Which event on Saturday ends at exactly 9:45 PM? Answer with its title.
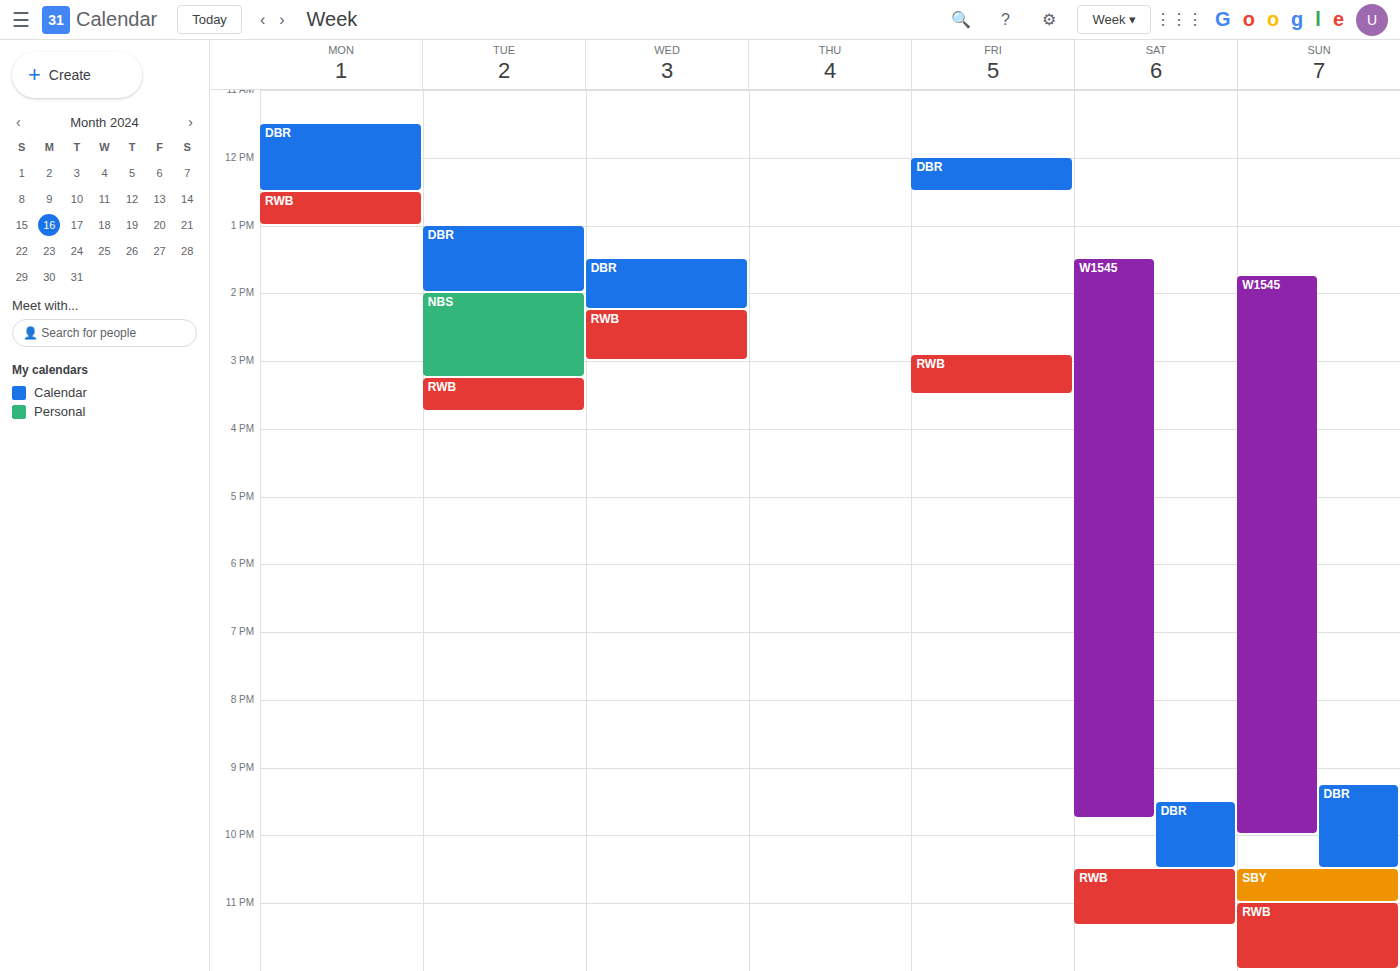
"W1545"